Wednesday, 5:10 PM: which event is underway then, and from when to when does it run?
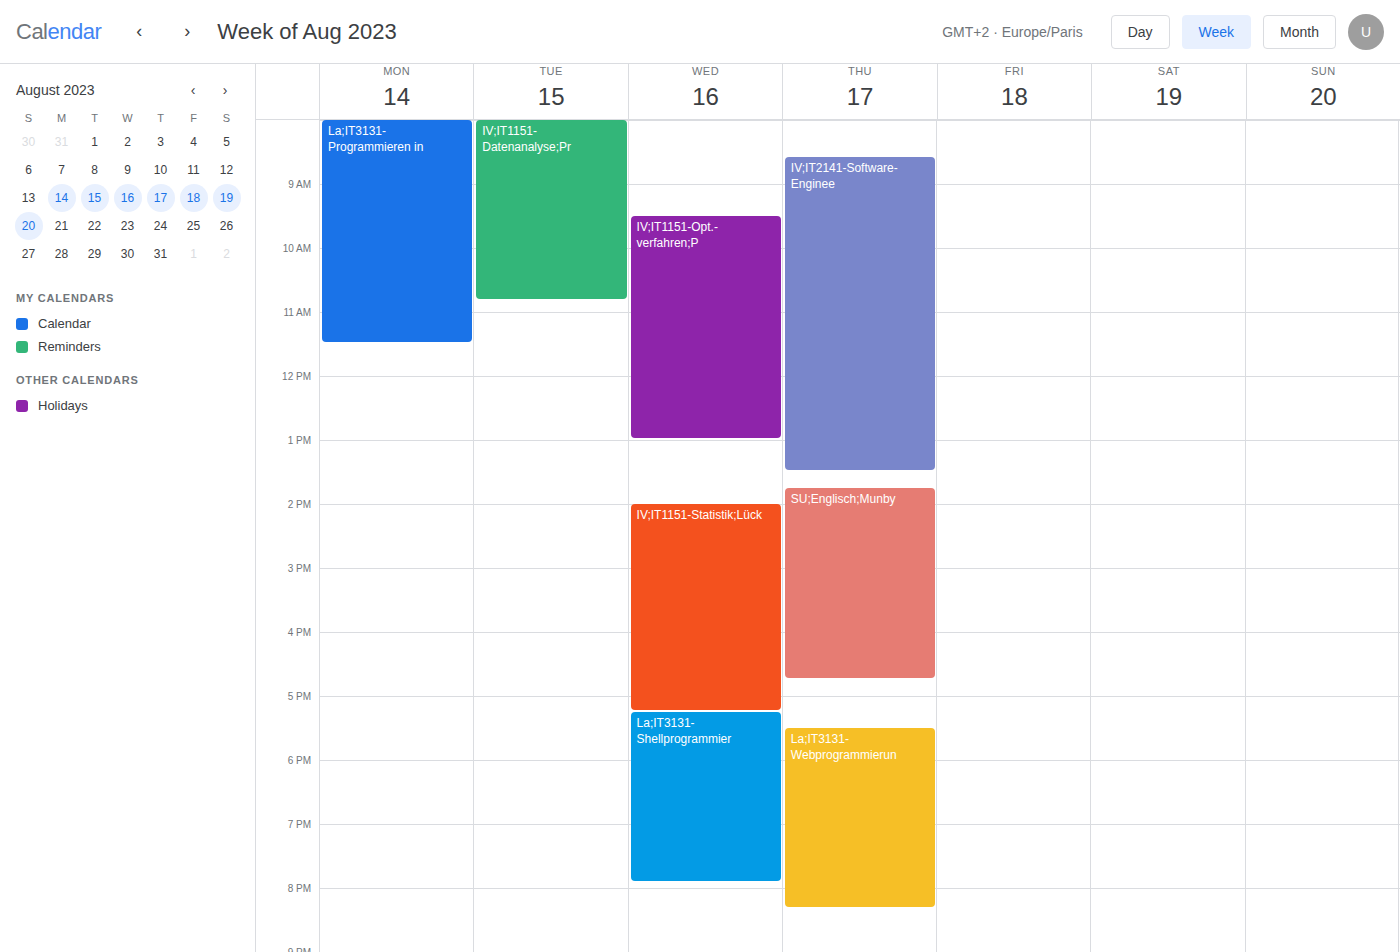
"IV;IT1151-Statistik;Lück", 2:00 PM to 5:15 PM